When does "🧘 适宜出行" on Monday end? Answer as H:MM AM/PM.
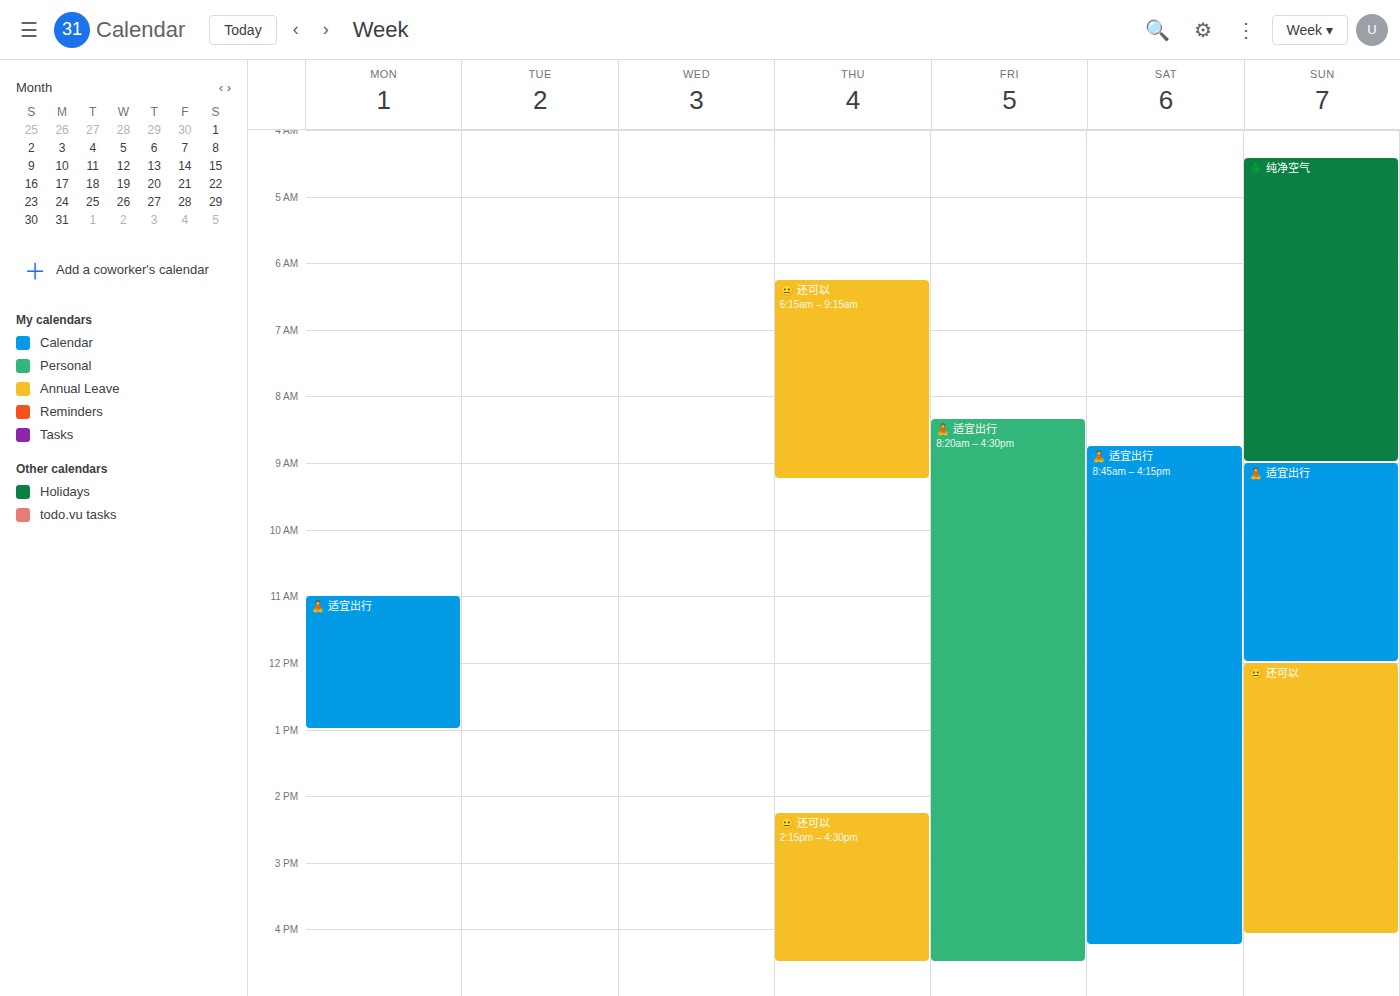
1:00 PM